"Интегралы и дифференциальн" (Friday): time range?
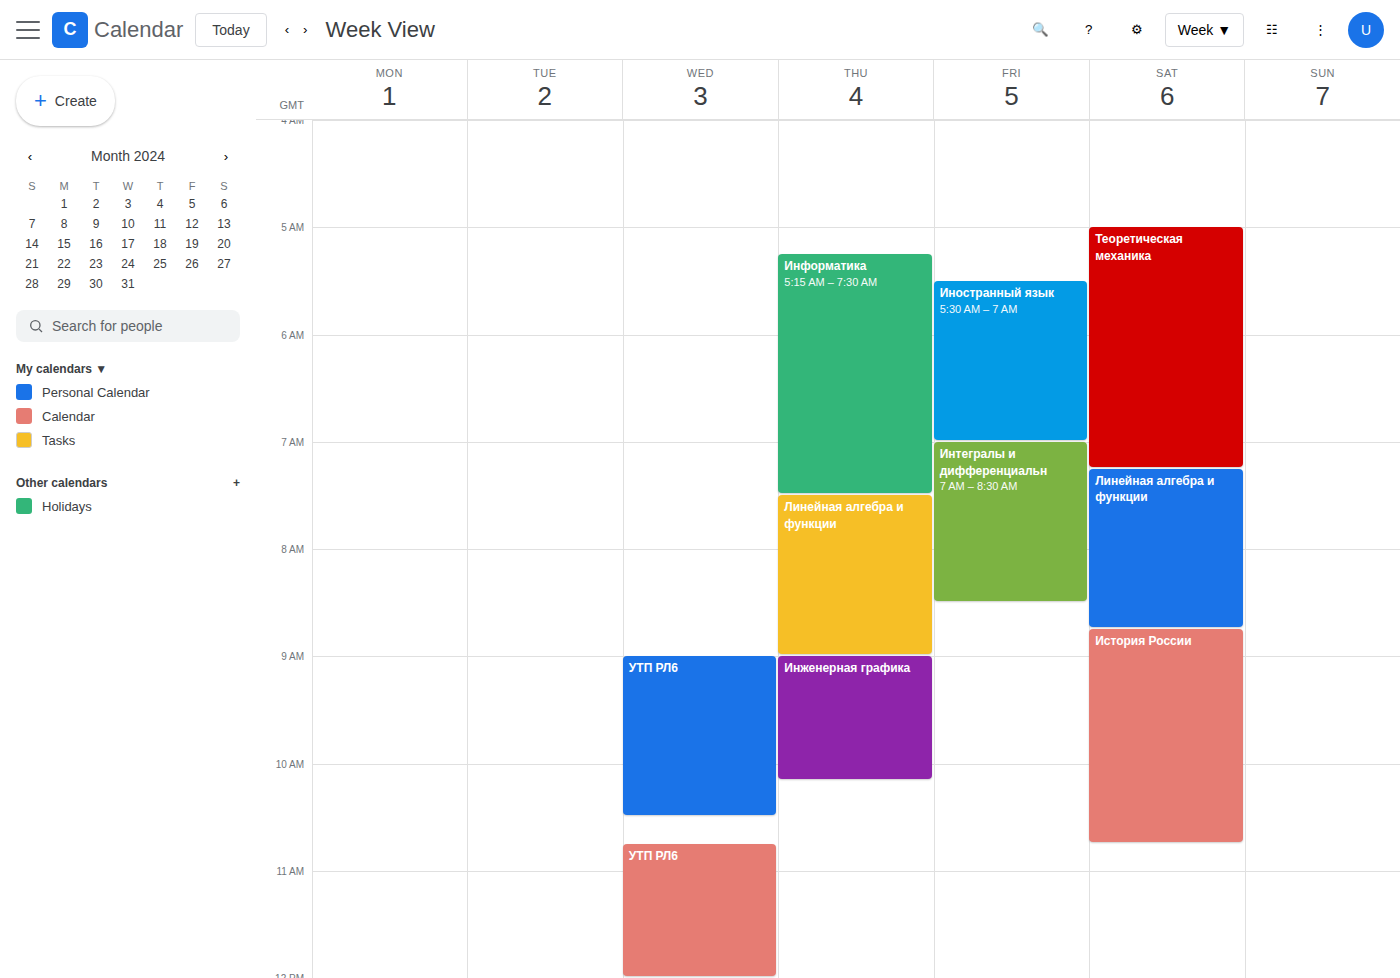
7:00 AM to 8:30 AM